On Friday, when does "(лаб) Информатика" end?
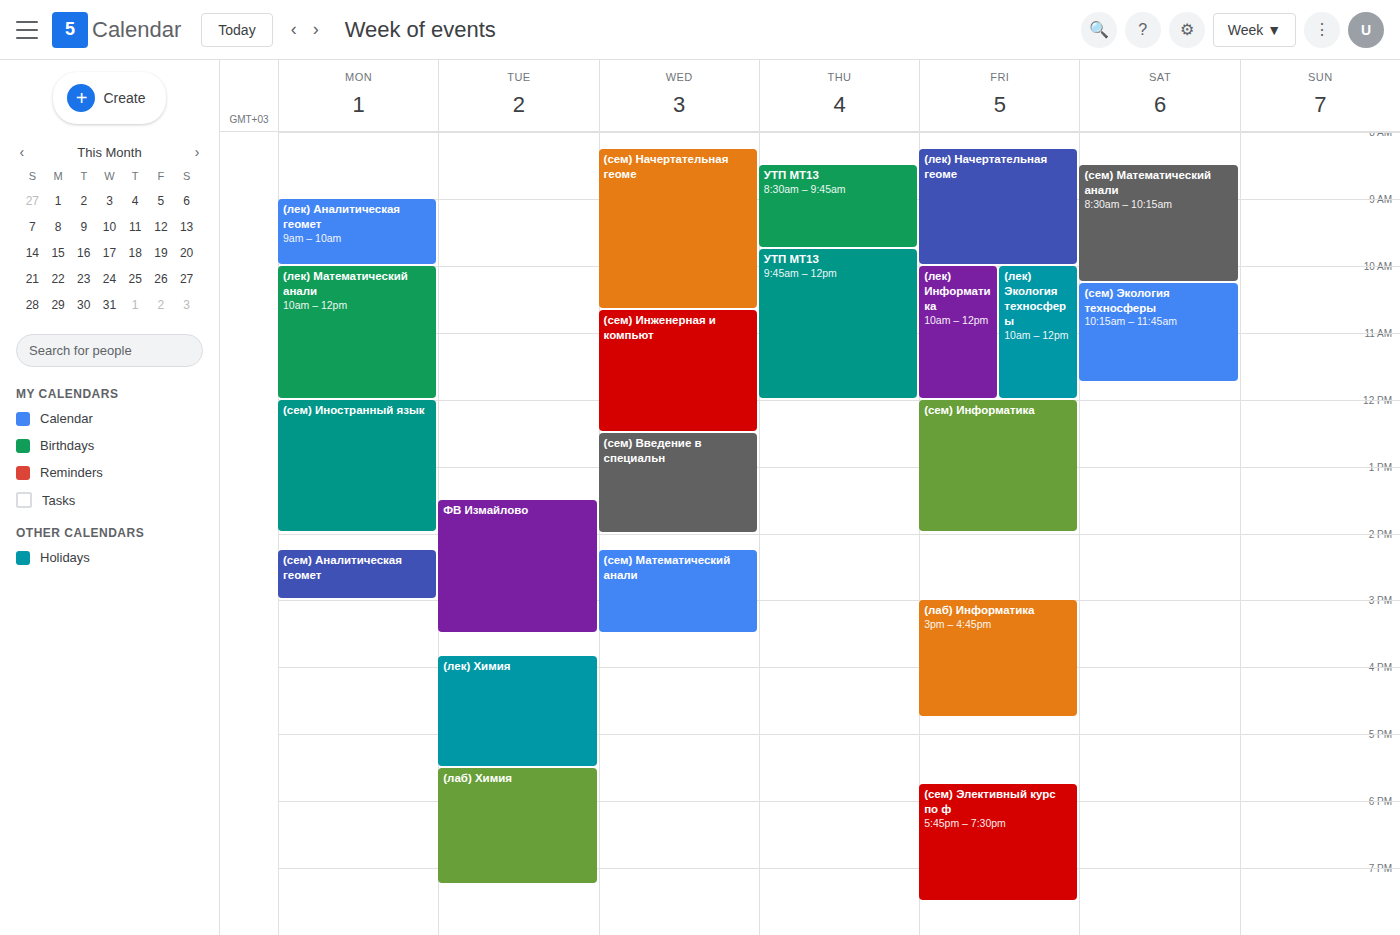
16:45